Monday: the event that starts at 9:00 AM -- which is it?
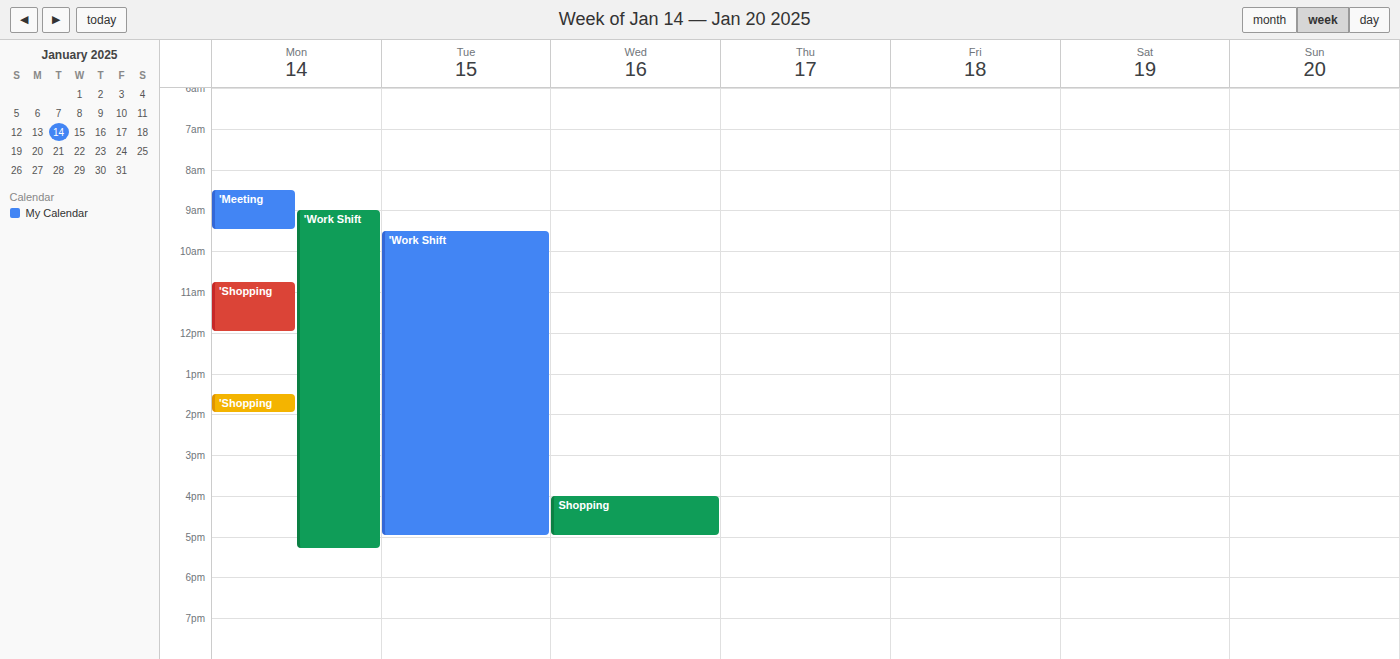
"'Work Shift"